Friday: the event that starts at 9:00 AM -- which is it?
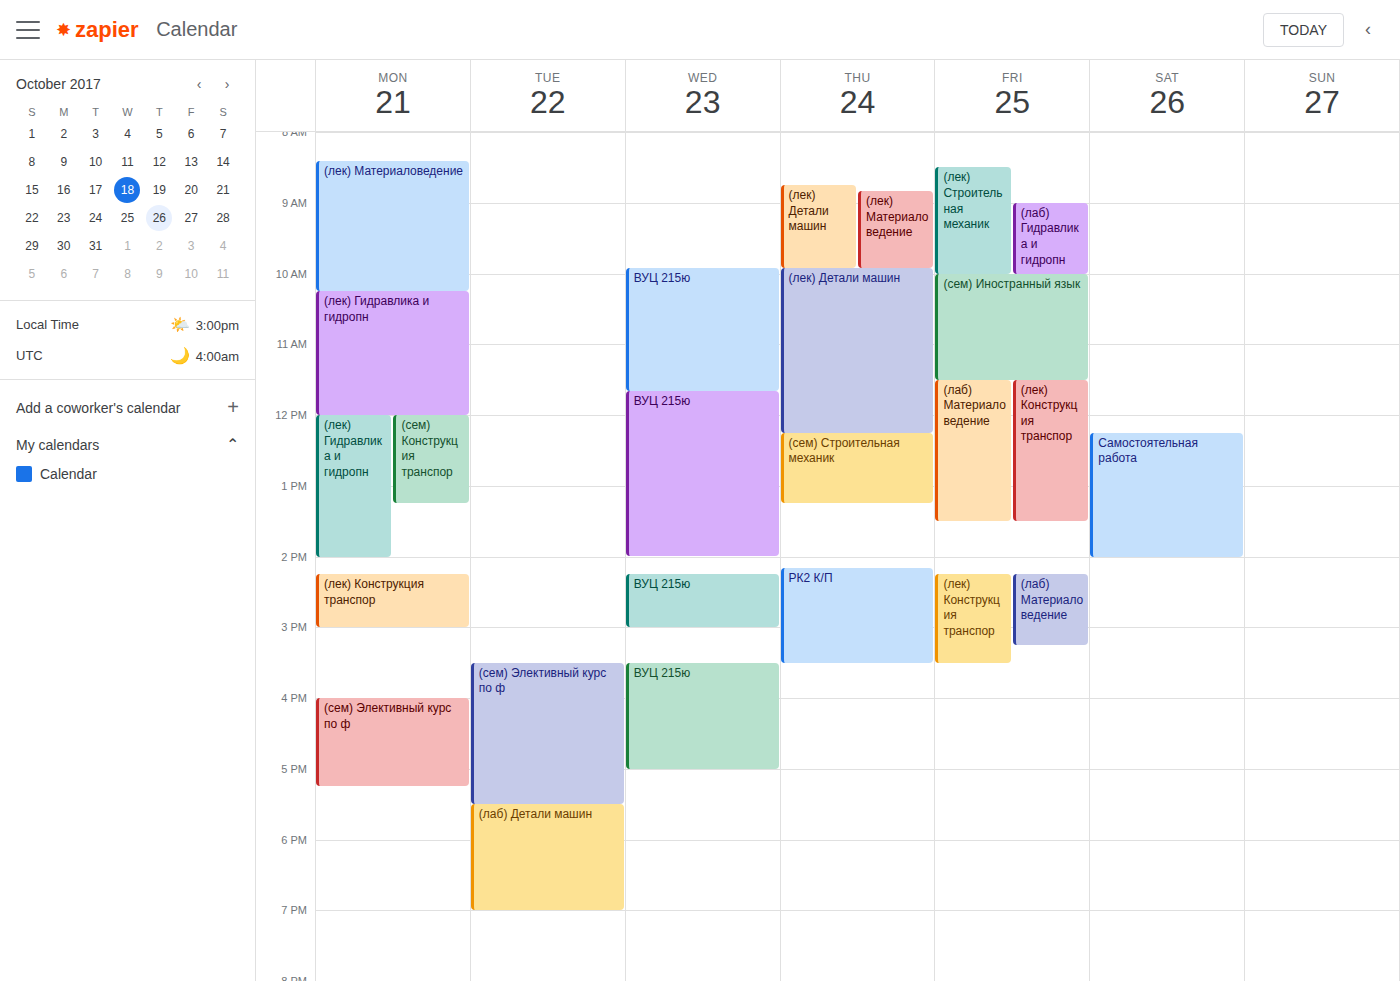
"(лаб) Гидравлика и гидропн"